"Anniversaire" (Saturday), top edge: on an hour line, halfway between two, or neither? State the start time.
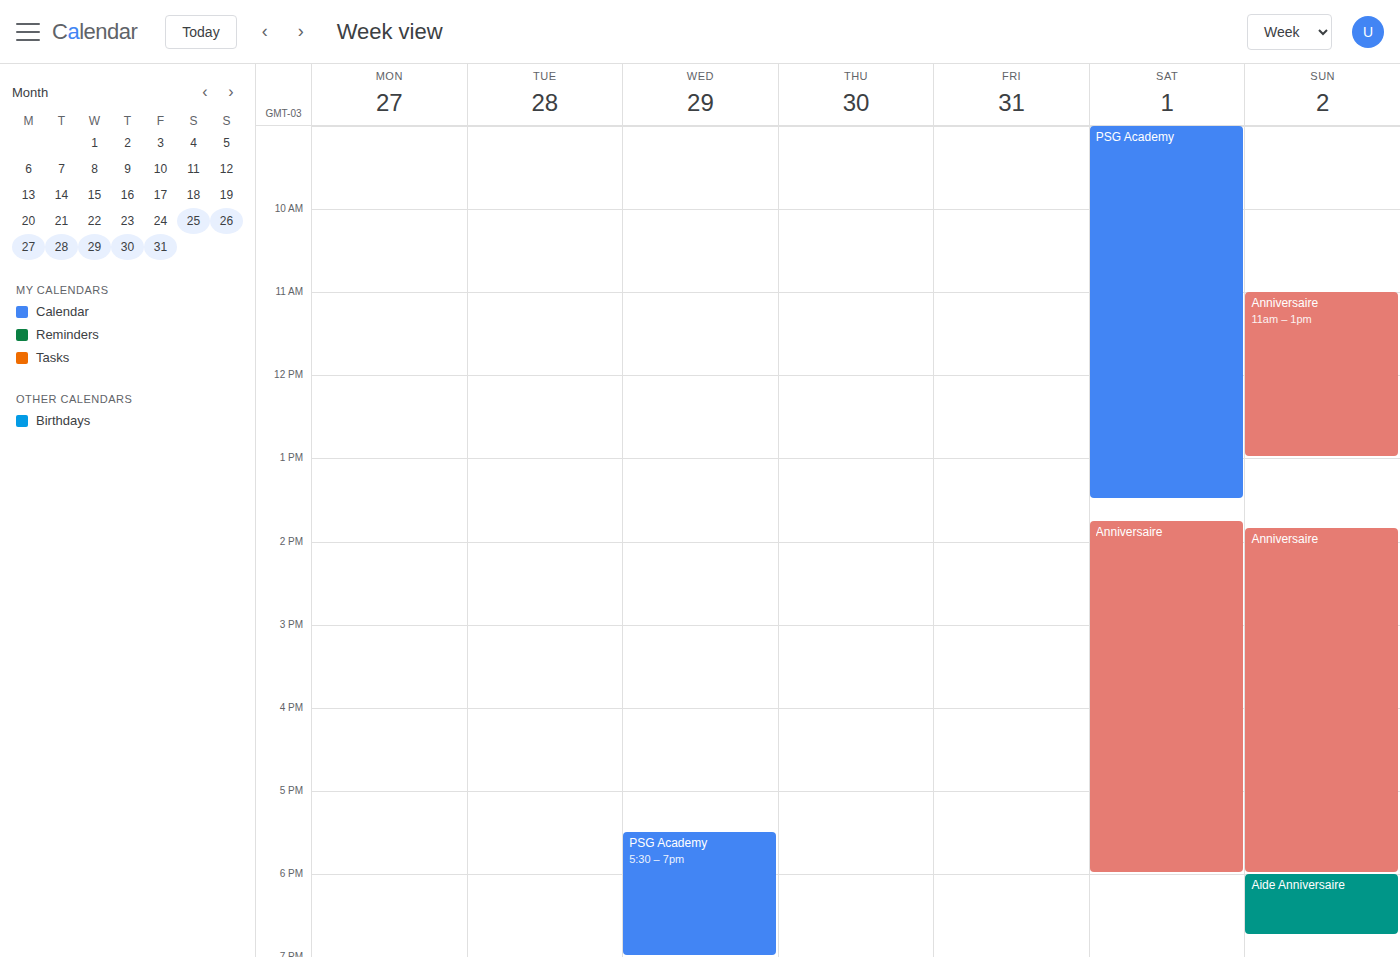
1:45 PM -- neither: three quarters of the way from the 1 PM line to the 2 PM line.